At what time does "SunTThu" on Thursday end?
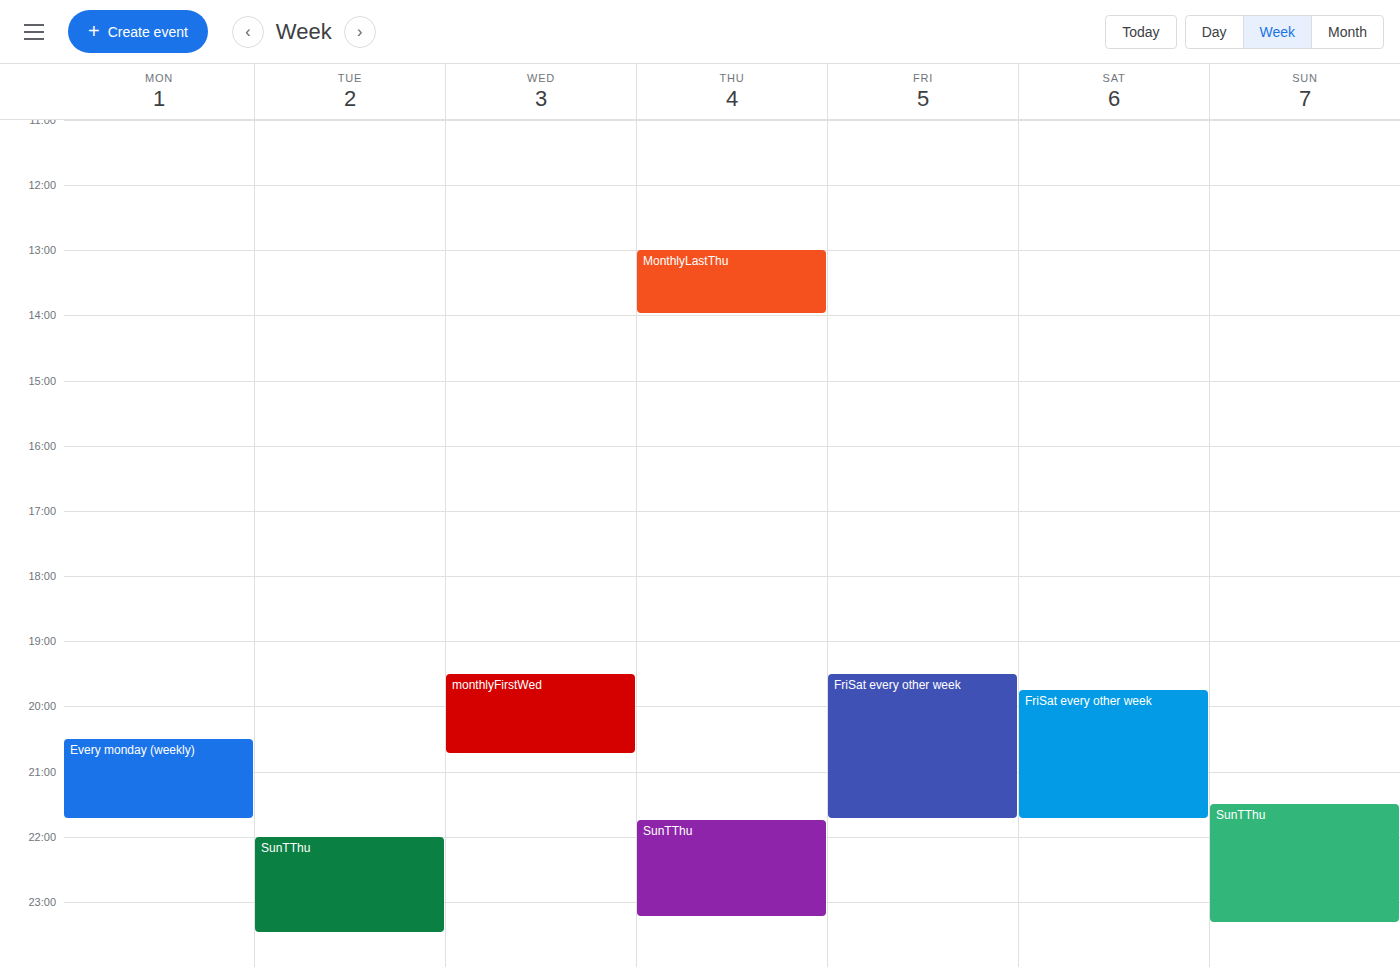
11:15 PM